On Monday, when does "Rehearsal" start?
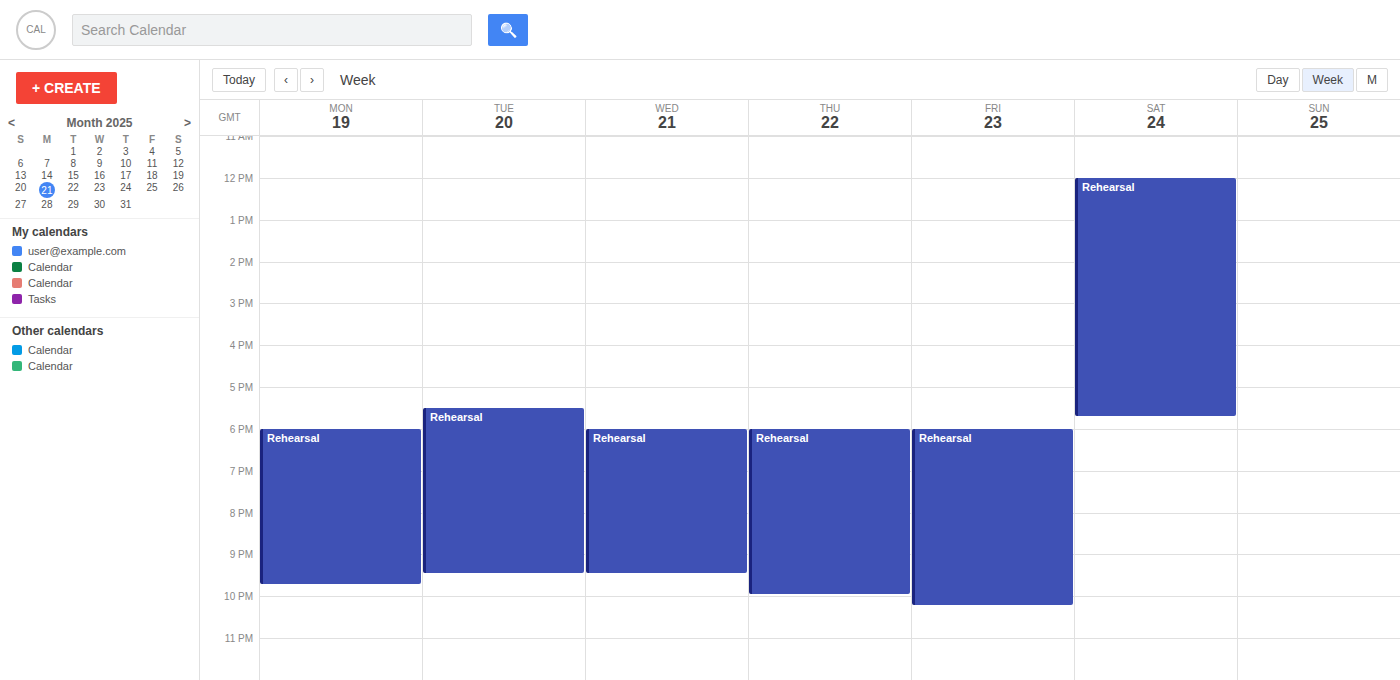
18:00